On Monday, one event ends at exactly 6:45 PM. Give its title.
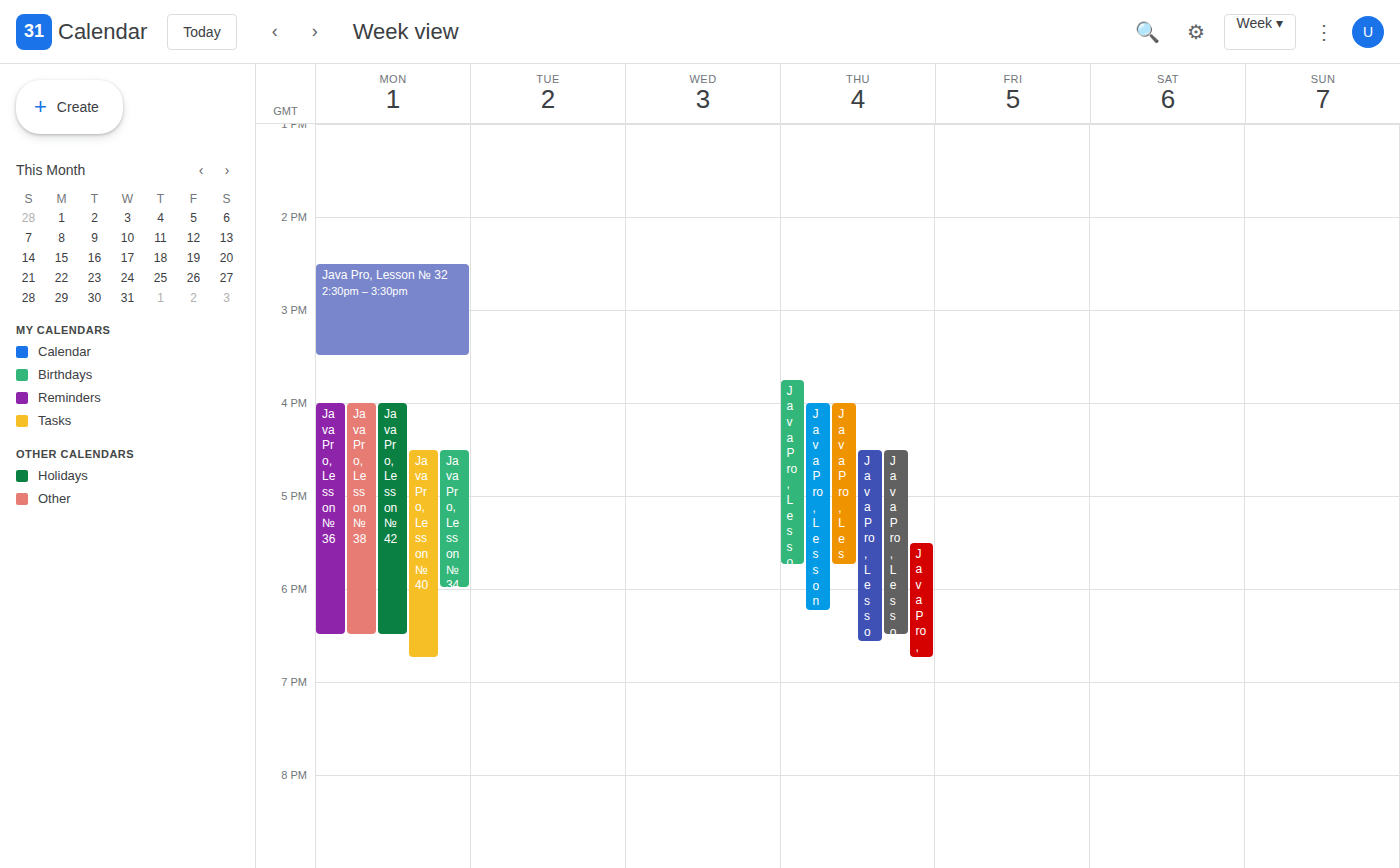
"Java Pro, Lesson № 40"